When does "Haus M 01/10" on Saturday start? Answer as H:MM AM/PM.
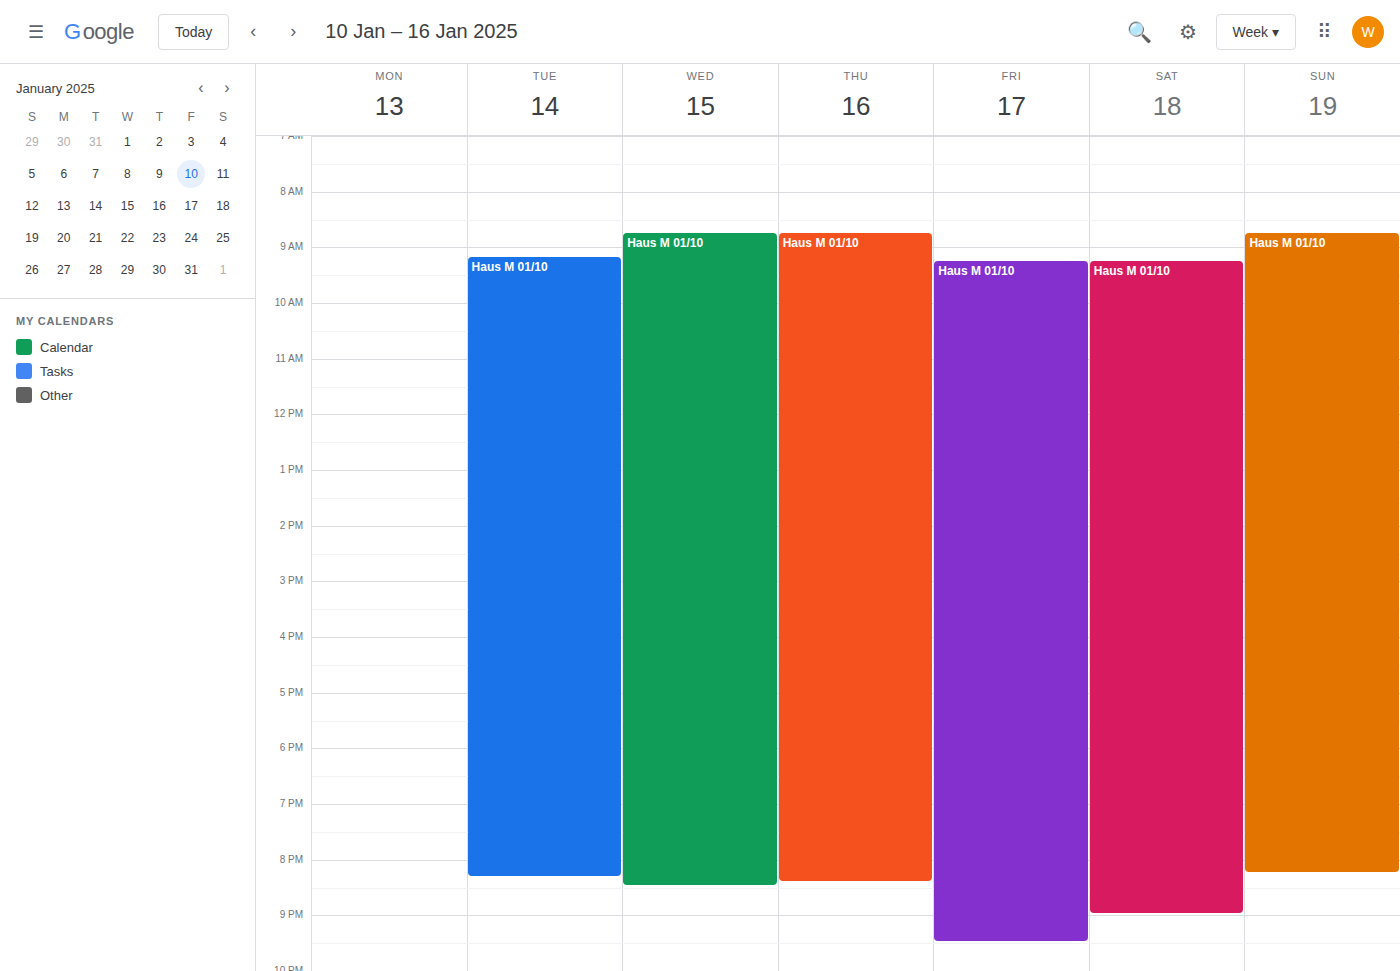
9:15 AM